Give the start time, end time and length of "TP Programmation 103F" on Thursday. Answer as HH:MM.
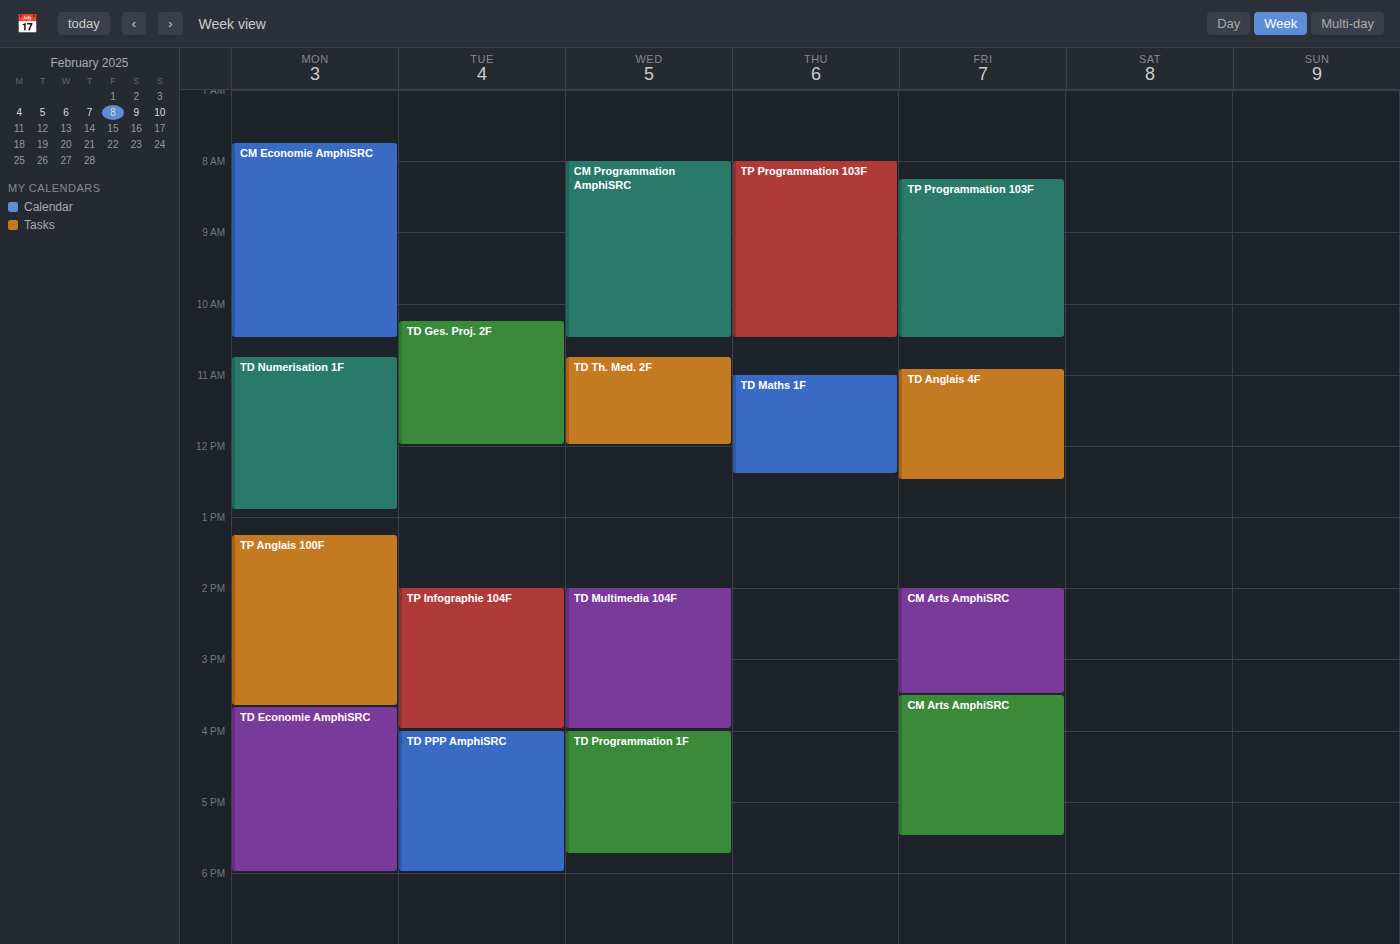
08:00 to 10:30, 2 hours 30 minutes